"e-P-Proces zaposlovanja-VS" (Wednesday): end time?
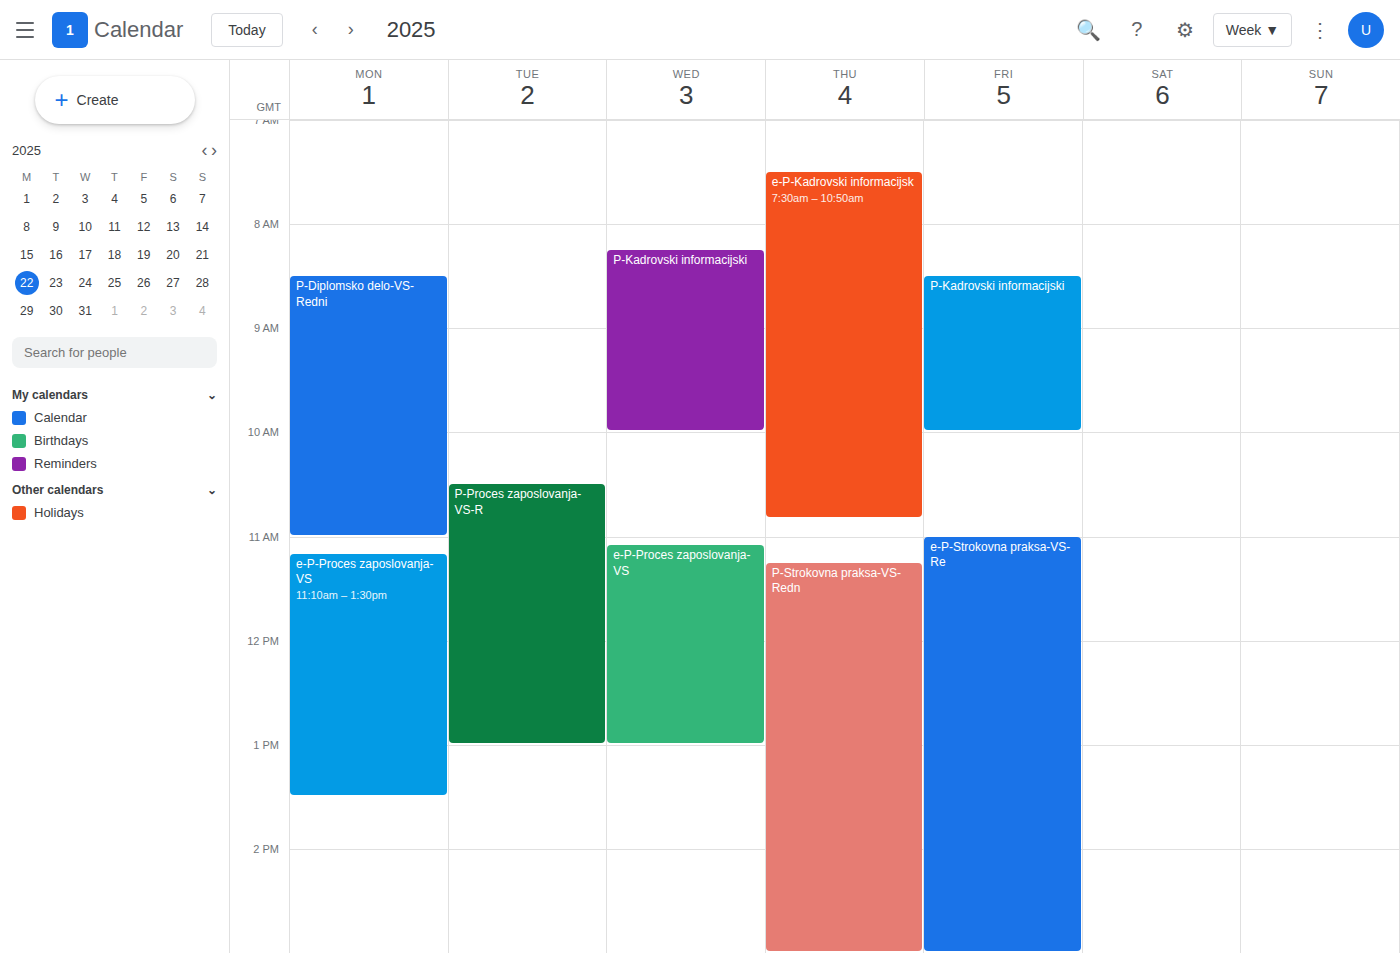
1:00 PM